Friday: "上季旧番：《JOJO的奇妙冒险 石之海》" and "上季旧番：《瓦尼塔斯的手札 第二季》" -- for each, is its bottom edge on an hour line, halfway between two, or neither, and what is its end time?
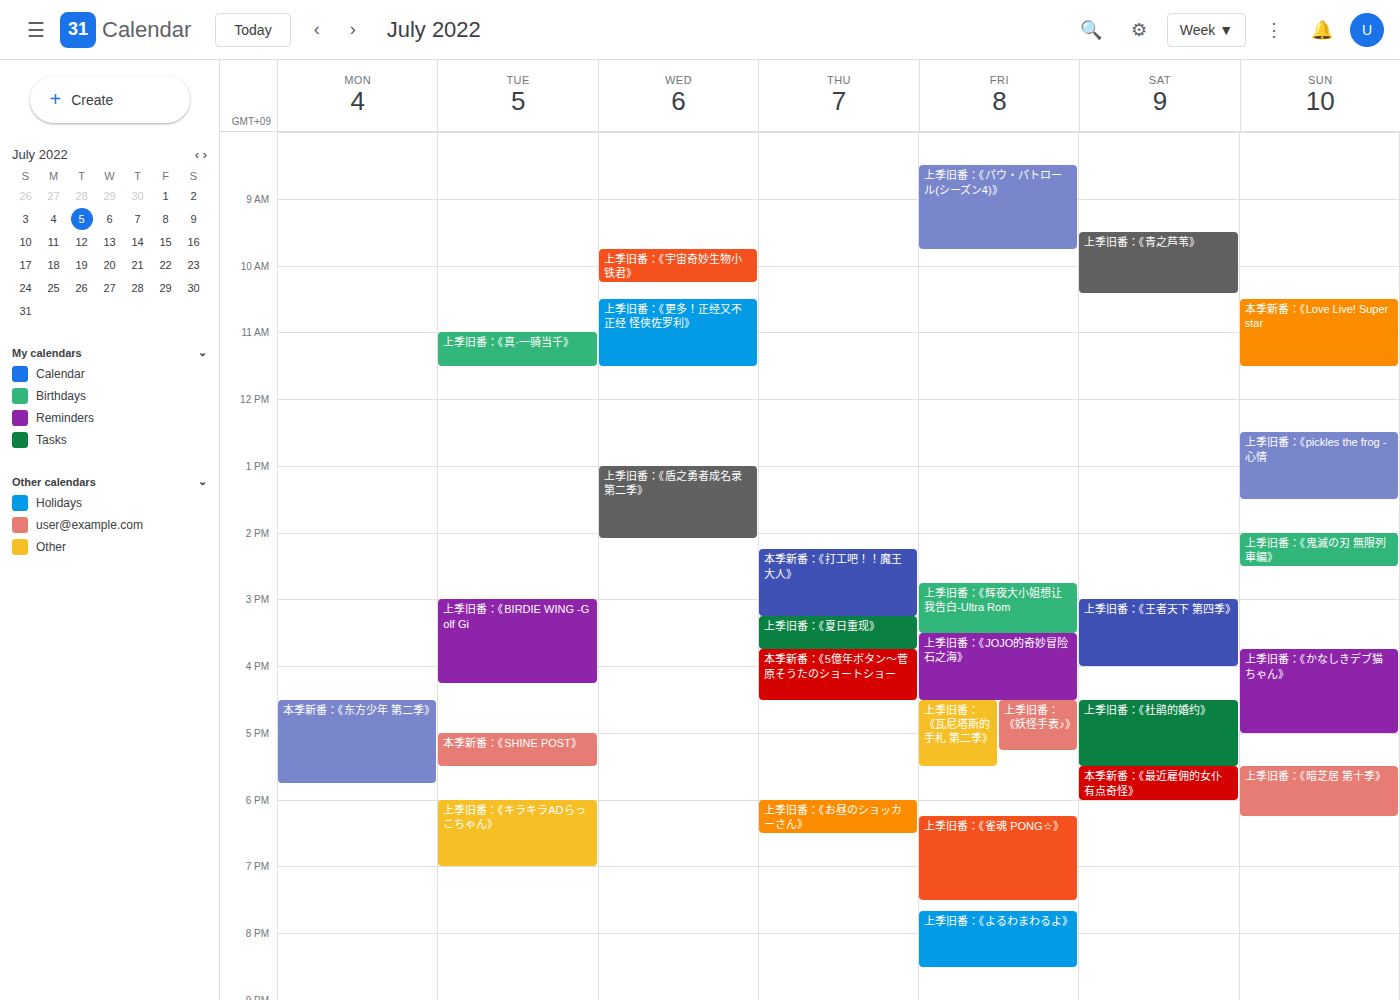
"上季旧番：《JOJO的奇妙冒险 石之海》": 4:30 PM, halfway between the 4 PM and 5 PM lines. "上季旧番：《瓦尼塔斯的手札 第二季》": 5:30 PM, halfway between the 5 PM and 6 PM lines.